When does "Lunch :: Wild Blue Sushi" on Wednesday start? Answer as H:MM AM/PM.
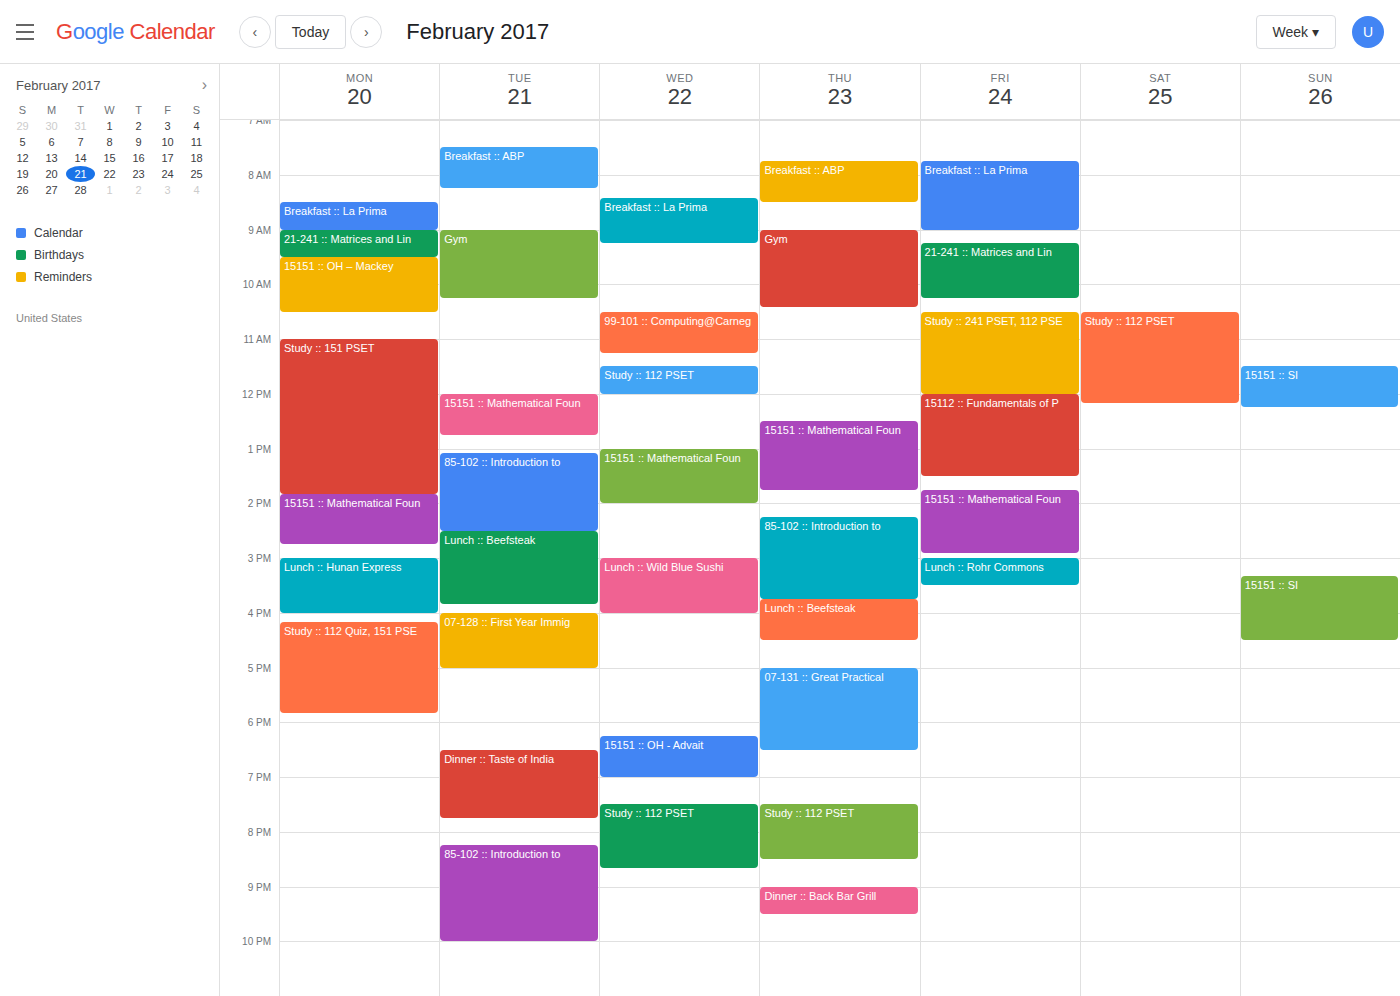
3:00 PM